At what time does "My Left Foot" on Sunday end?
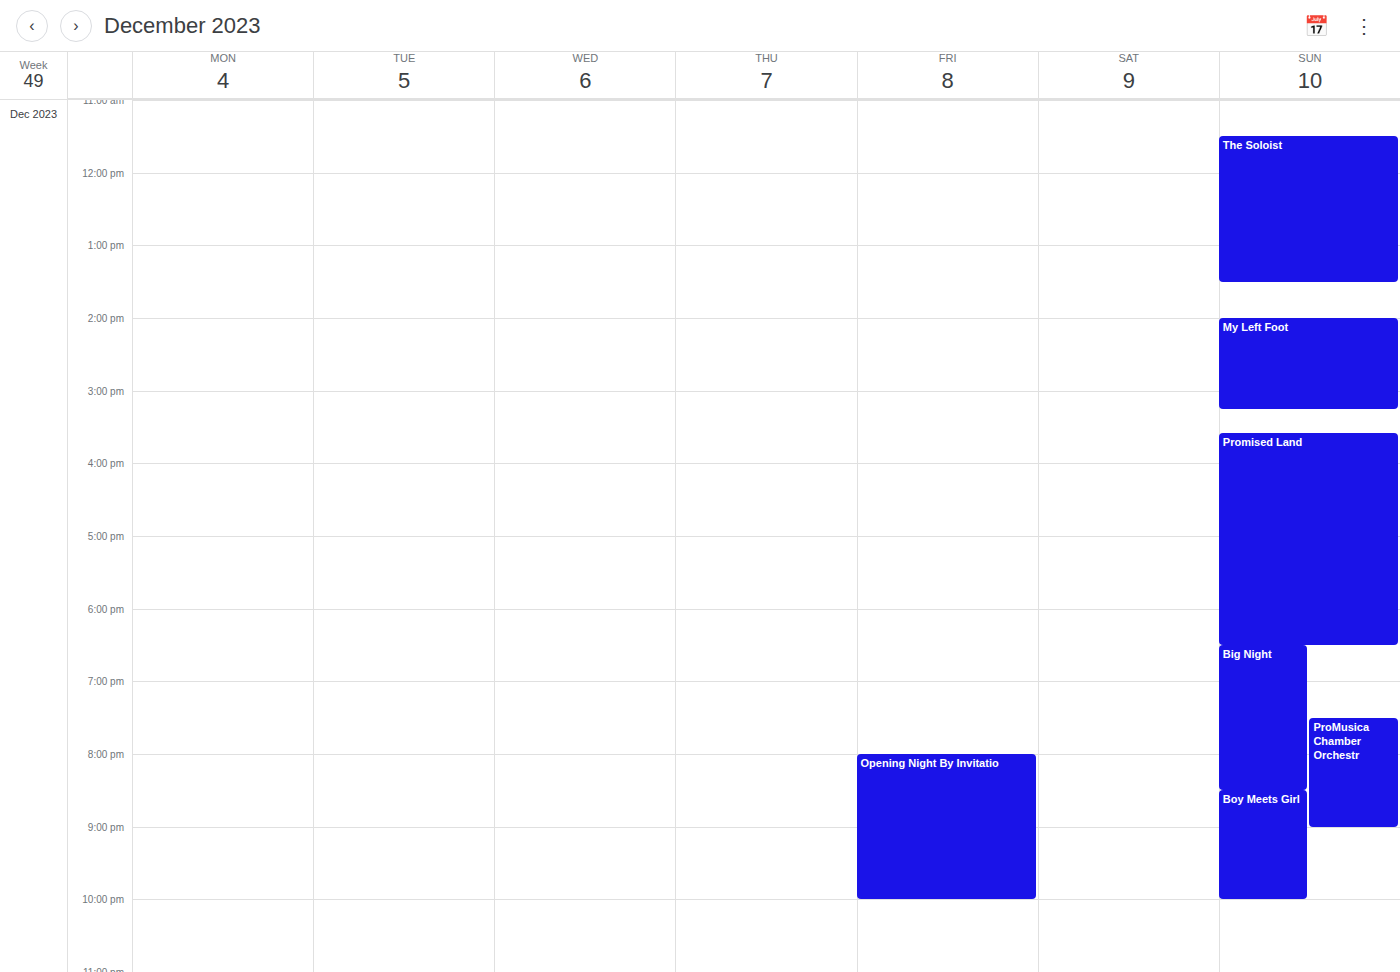
3:15 PM